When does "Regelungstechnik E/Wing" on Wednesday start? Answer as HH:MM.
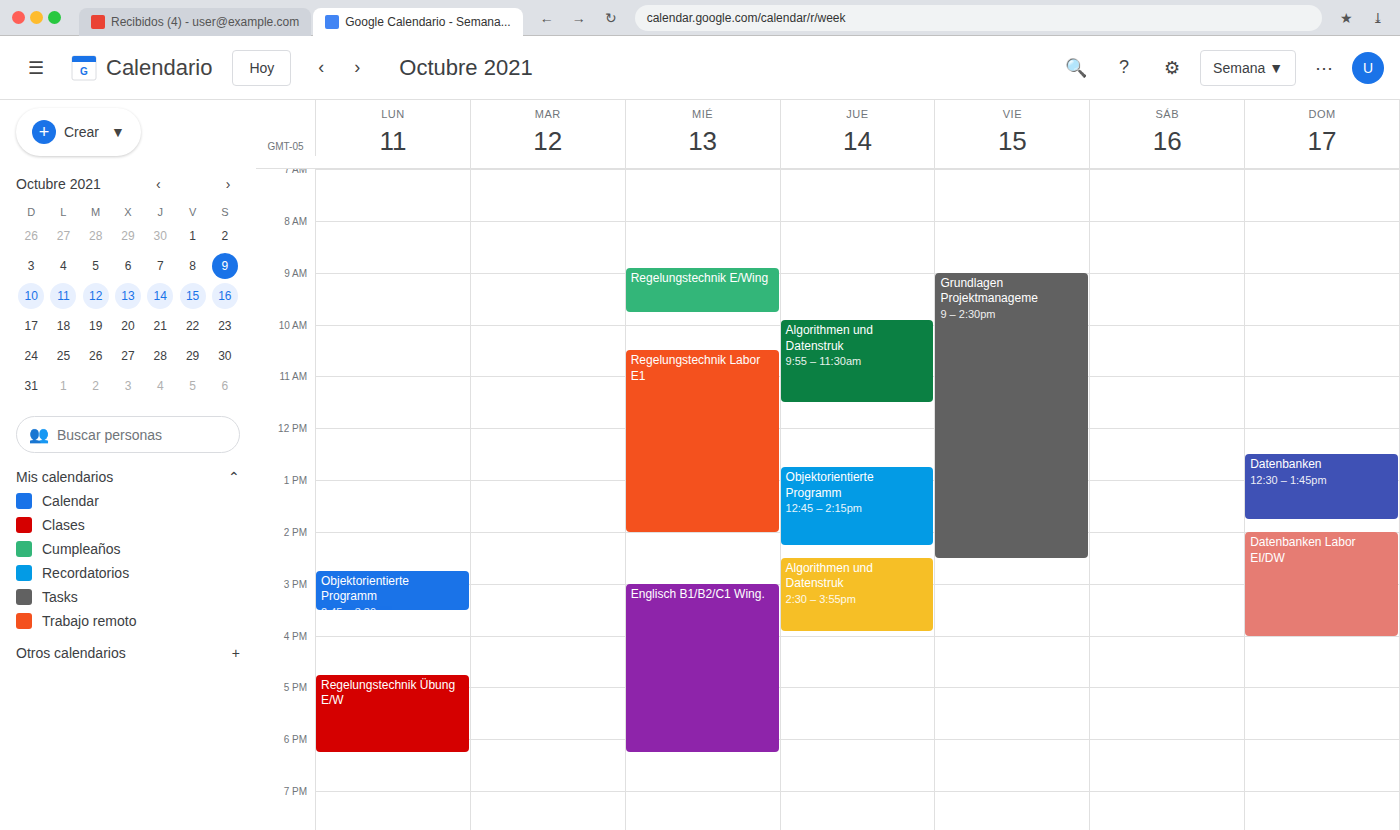
08:55